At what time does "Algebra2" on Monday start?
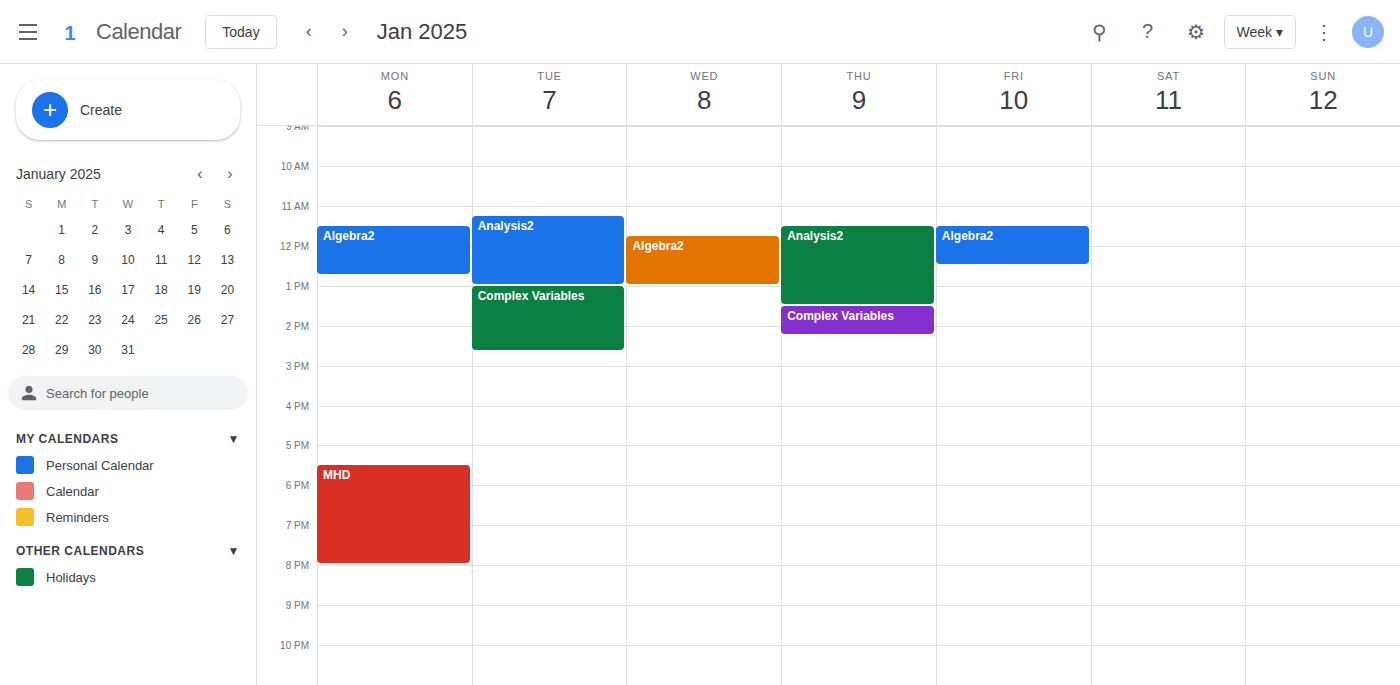
11:30 AM